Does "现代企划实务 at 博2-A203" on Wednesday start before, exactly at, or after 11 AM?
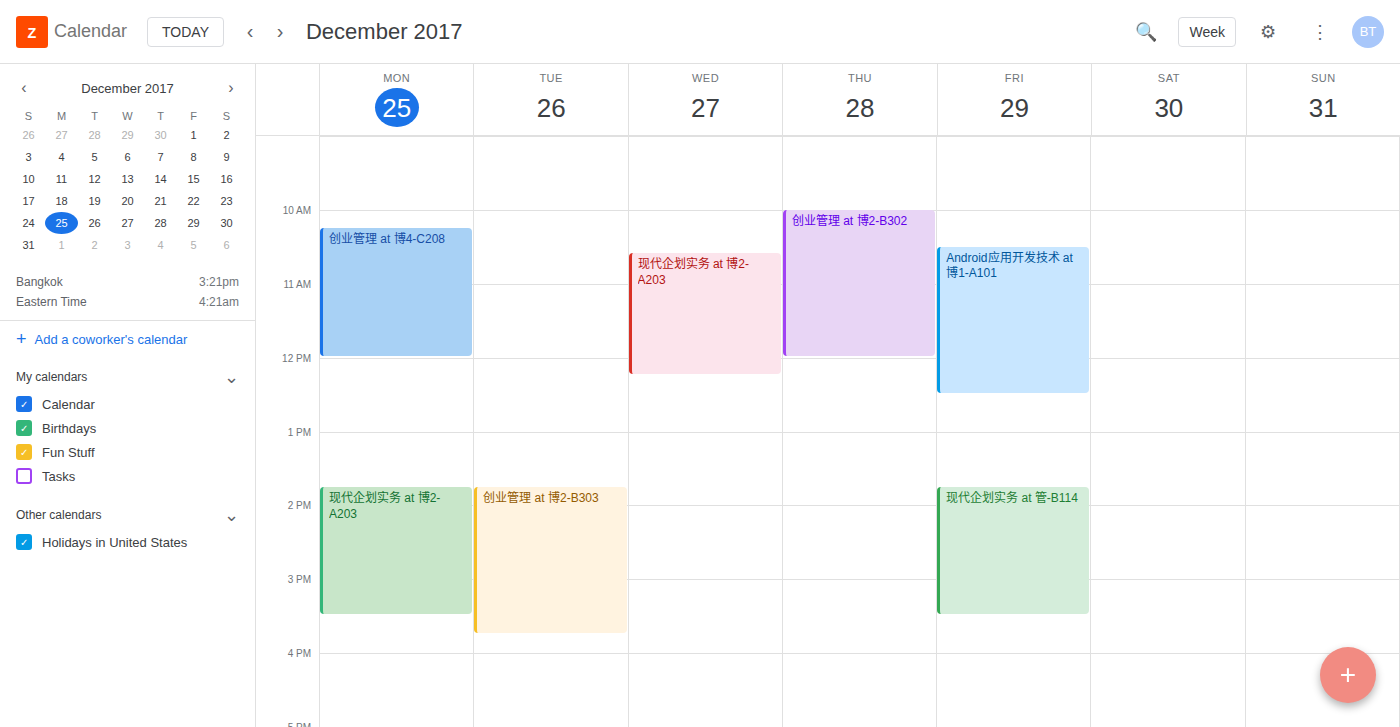
10:35 AM -- before 11 AM, 25 minutes above the 11 AM line.